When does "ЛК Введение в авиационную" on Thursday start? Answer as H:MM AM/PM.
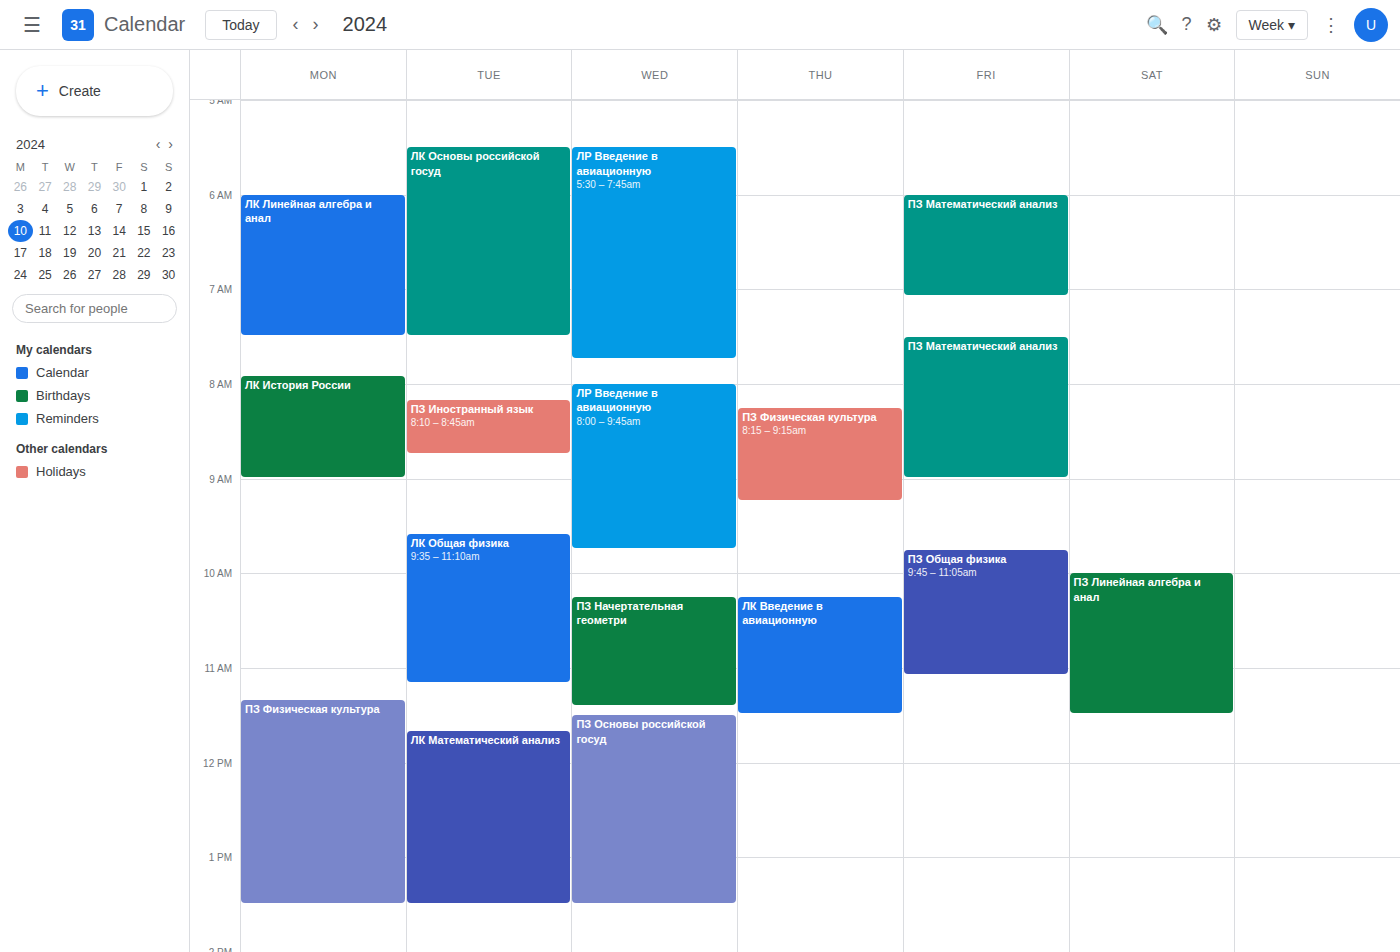
10:15 AM